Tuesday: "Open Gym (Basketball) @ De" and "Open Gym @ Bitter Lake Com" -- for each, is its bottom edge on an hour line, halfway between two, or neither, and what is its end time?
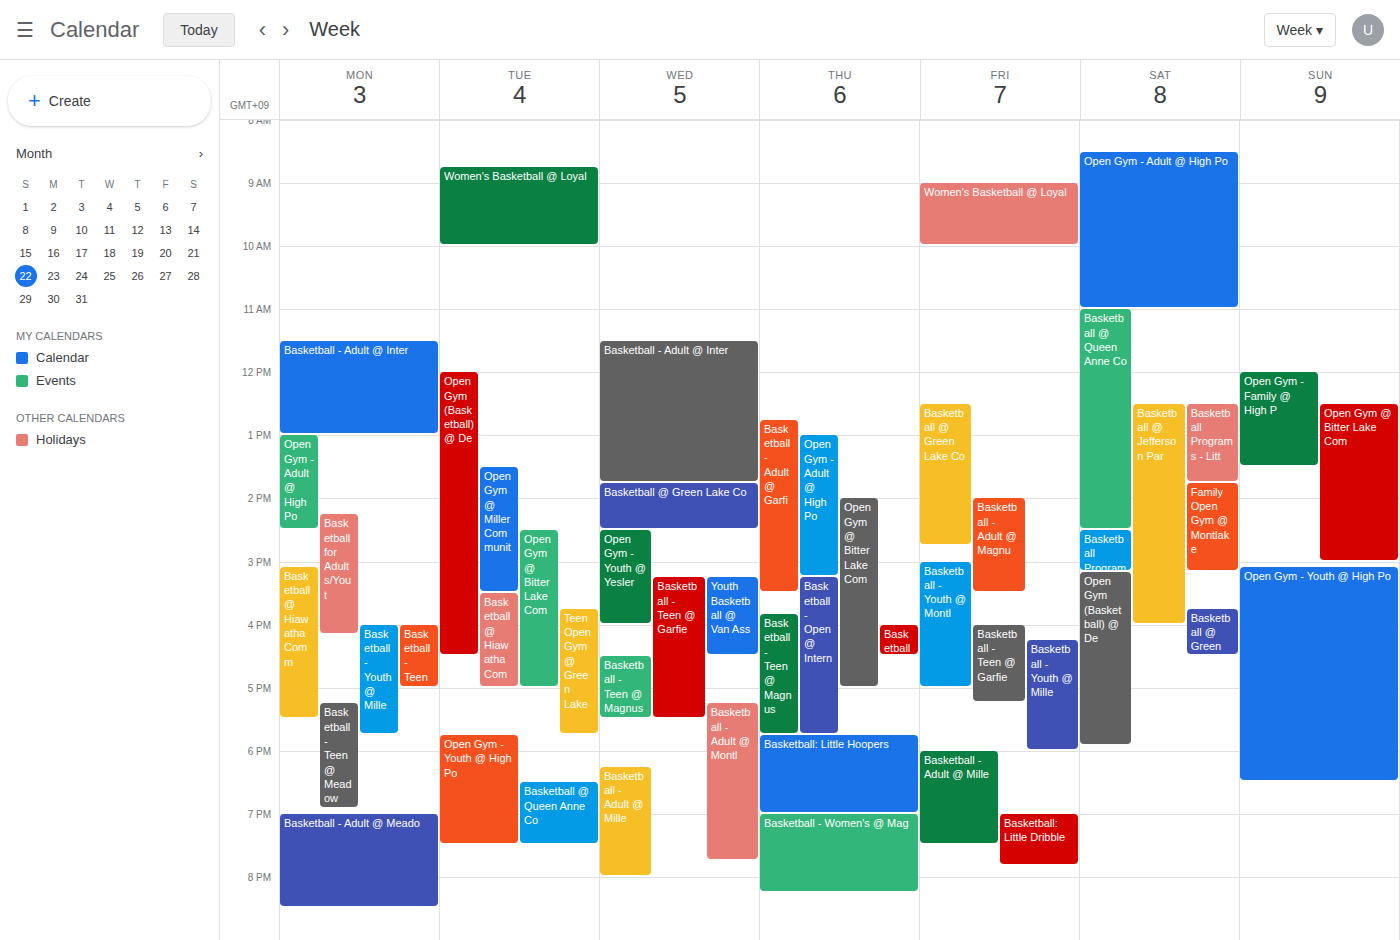
"Open Gym (Basketball) @ De": 4:30 PM, halfway between the 4 PM and 5 PM lines. "Open Gym @ Bitter Lake Com": 5:00 PM, exactly on the 5 PM line.